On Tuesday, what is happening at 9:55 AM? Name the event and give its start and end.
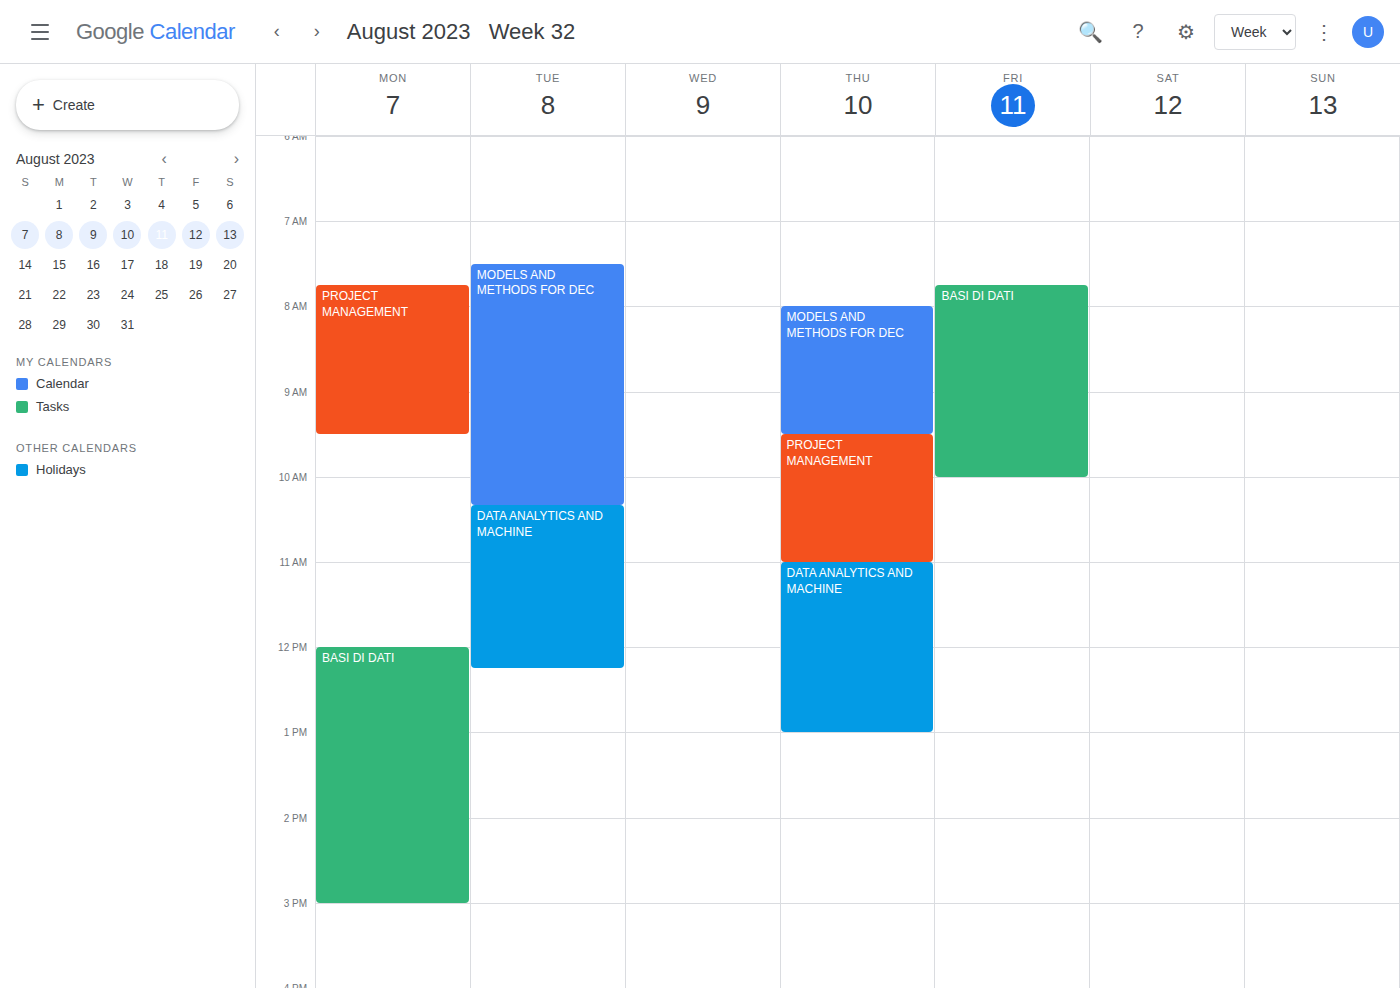
"MODELS AND METHODS FOR DEC", 7:30 AM to 10:20 AM